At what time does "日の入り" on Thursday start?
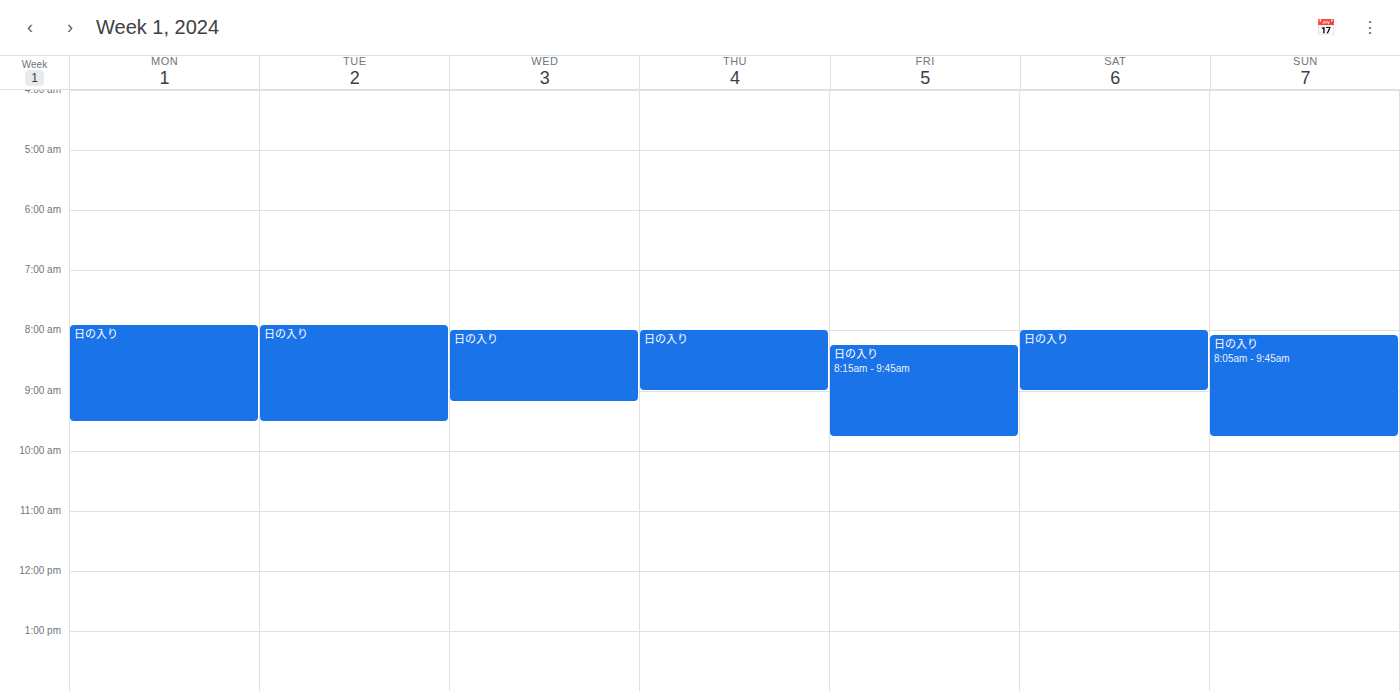
8:00 AM